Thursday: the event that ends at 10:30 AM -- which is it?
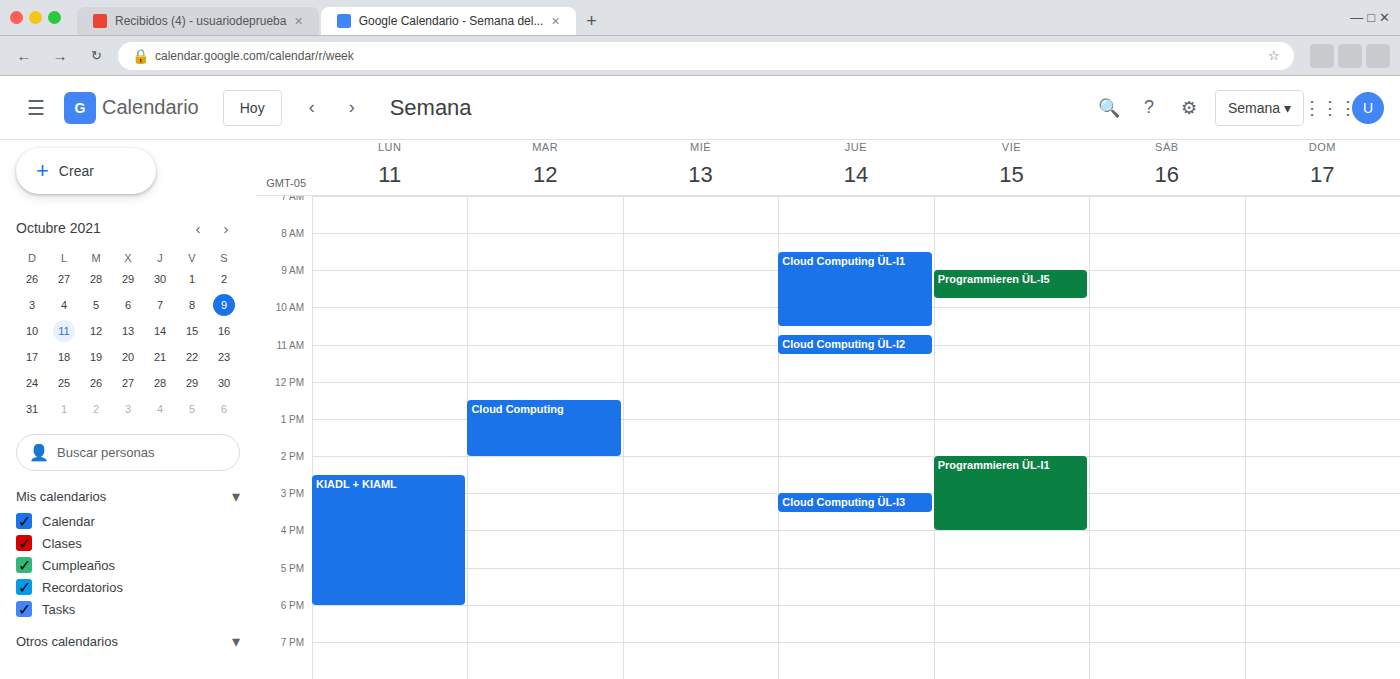
"Cloud Computing ÜL-I1"